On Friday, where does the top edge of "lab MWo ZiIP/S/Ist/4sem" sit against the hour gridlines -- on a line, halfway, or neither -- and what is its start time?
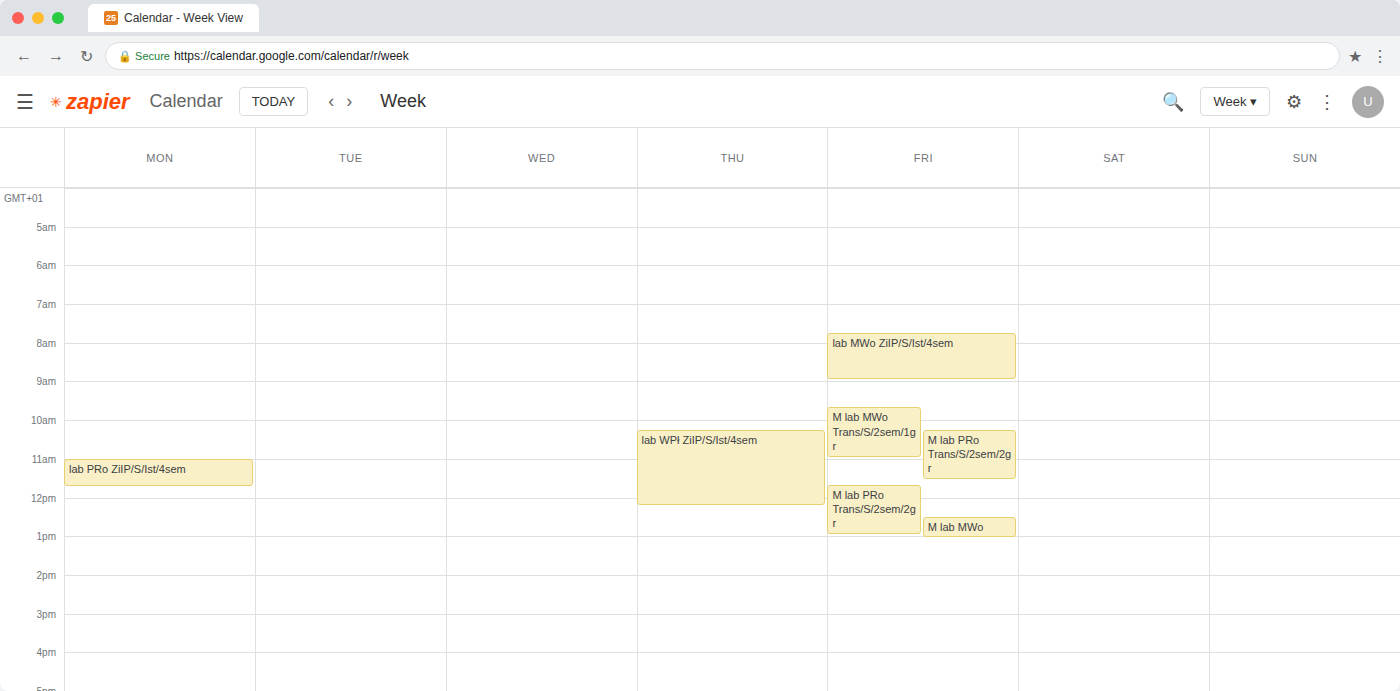
07:45 -- neither: three quarters of the way from the 07:00 line to the 08:00 line.